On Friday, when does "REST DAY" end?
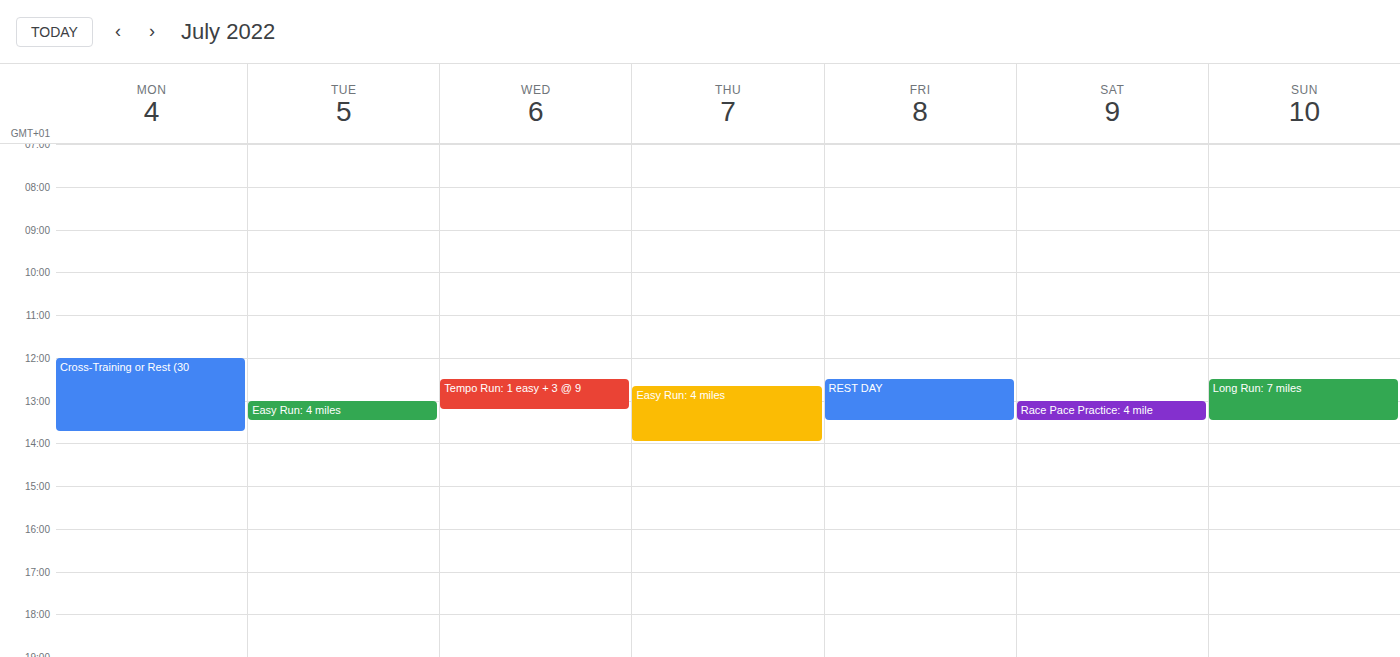
1:30 PM